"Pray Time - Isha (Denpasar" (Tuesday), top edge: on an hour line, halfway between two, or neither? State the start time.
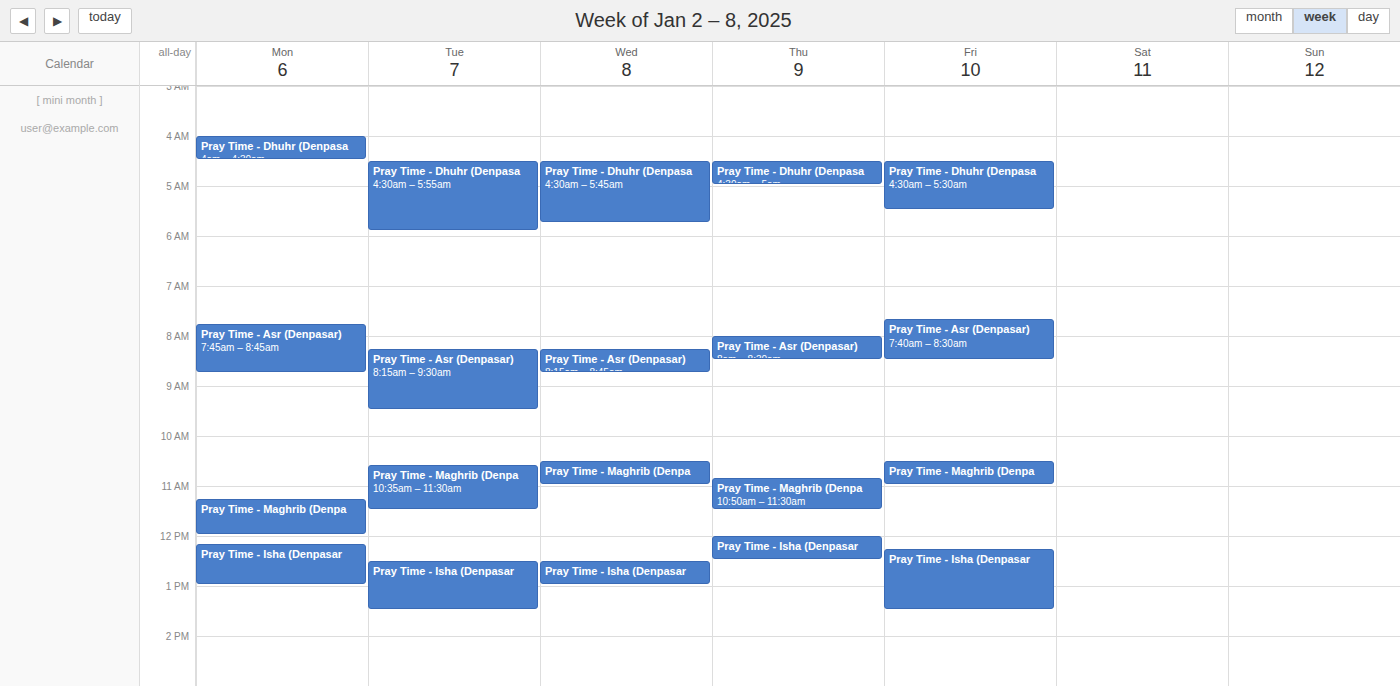
12:30 PM -- halfway between the 12 PM and 1 PM lines.